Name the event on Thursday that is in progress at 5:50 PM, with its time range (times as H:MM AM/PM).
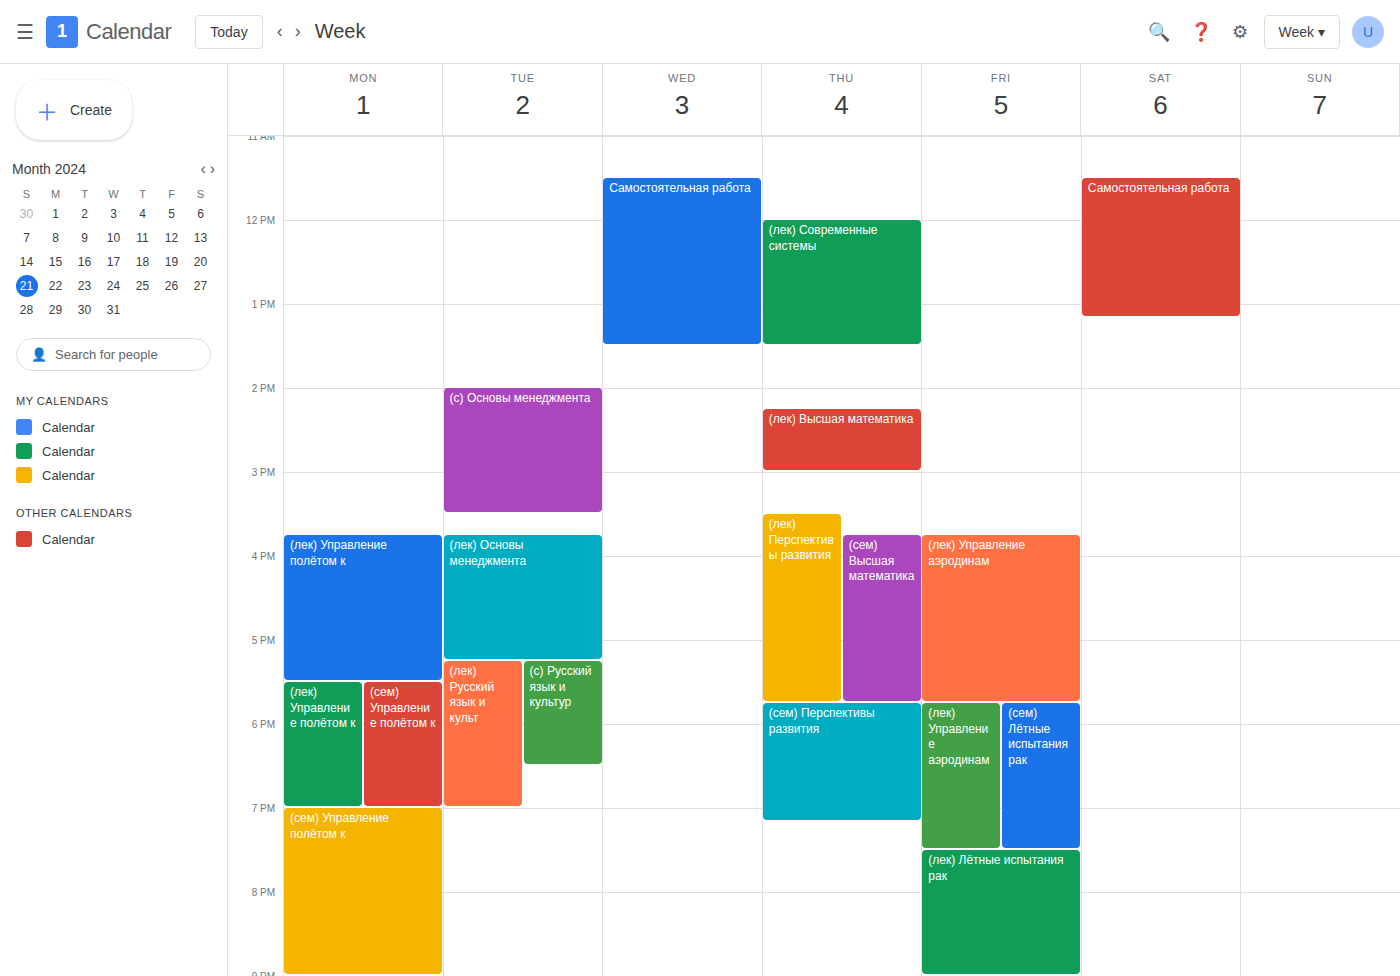
"(сем) Перспективы развития", 5:45 PM to 7:10 PM